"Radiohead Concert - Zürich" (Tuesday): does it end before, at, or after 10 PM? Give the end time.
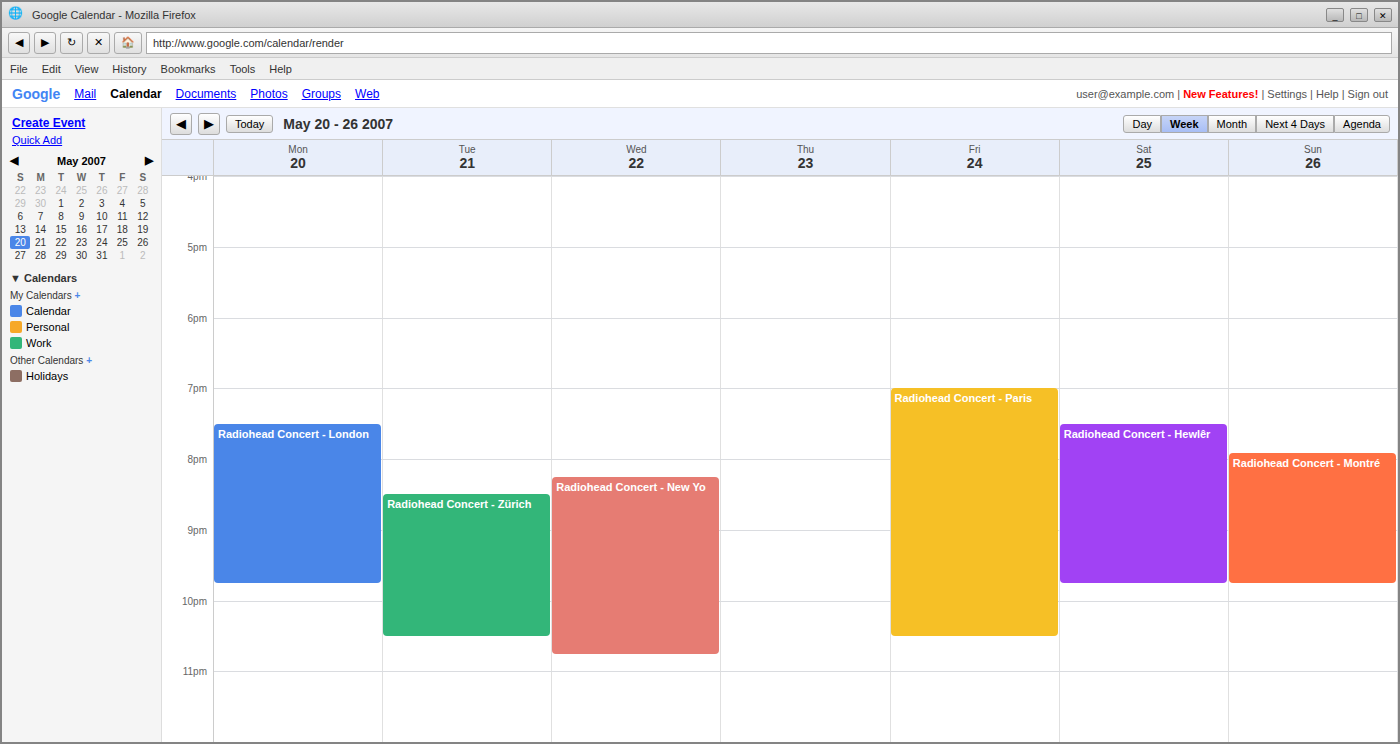
10:30 PM -- after 10 PM, 30 minutes below the 10 PM line.